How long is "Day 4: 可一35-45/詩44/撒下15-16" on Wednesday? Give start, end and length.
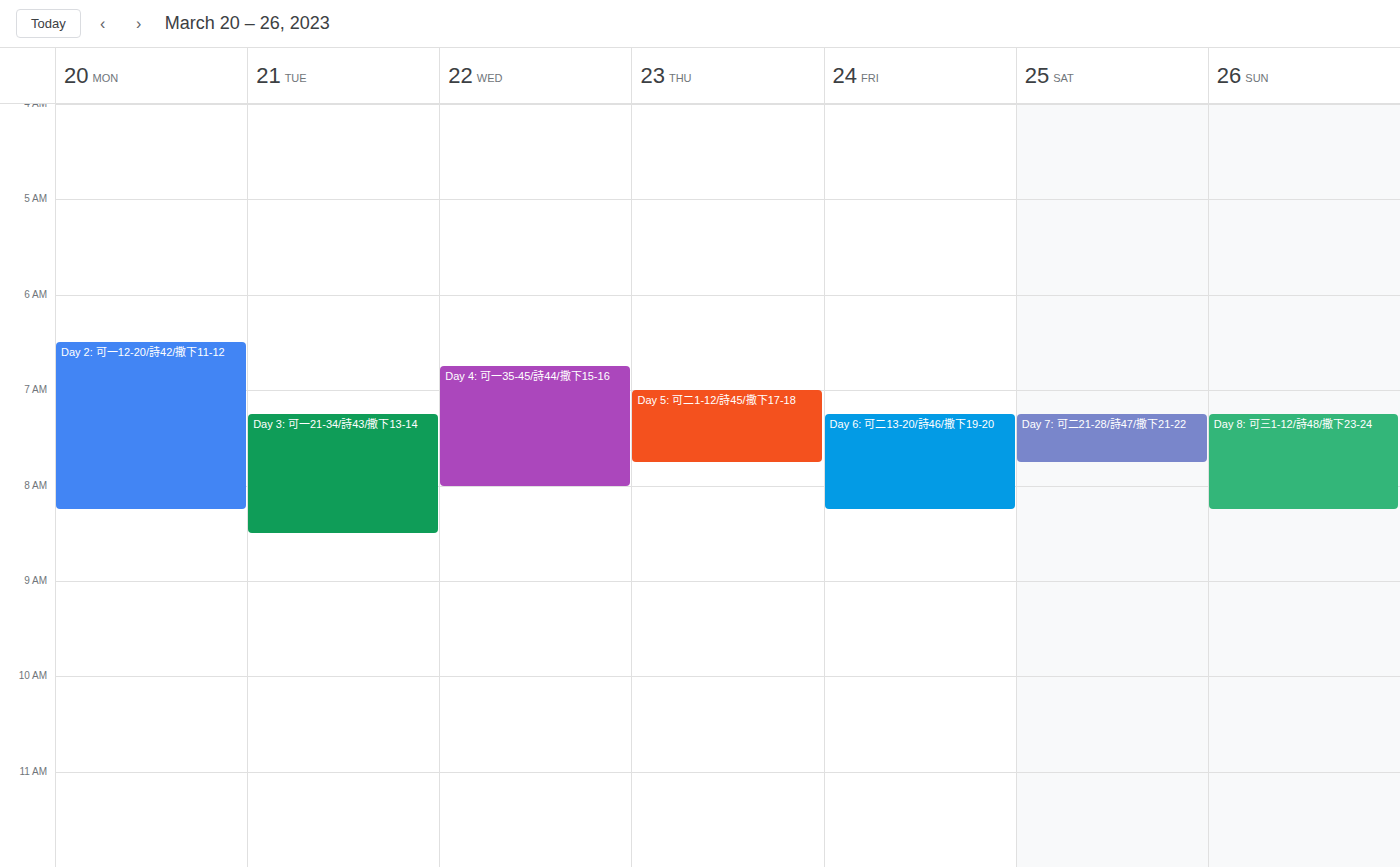
6:45 AM to 8:00 AM, 1 hour 15 minutes